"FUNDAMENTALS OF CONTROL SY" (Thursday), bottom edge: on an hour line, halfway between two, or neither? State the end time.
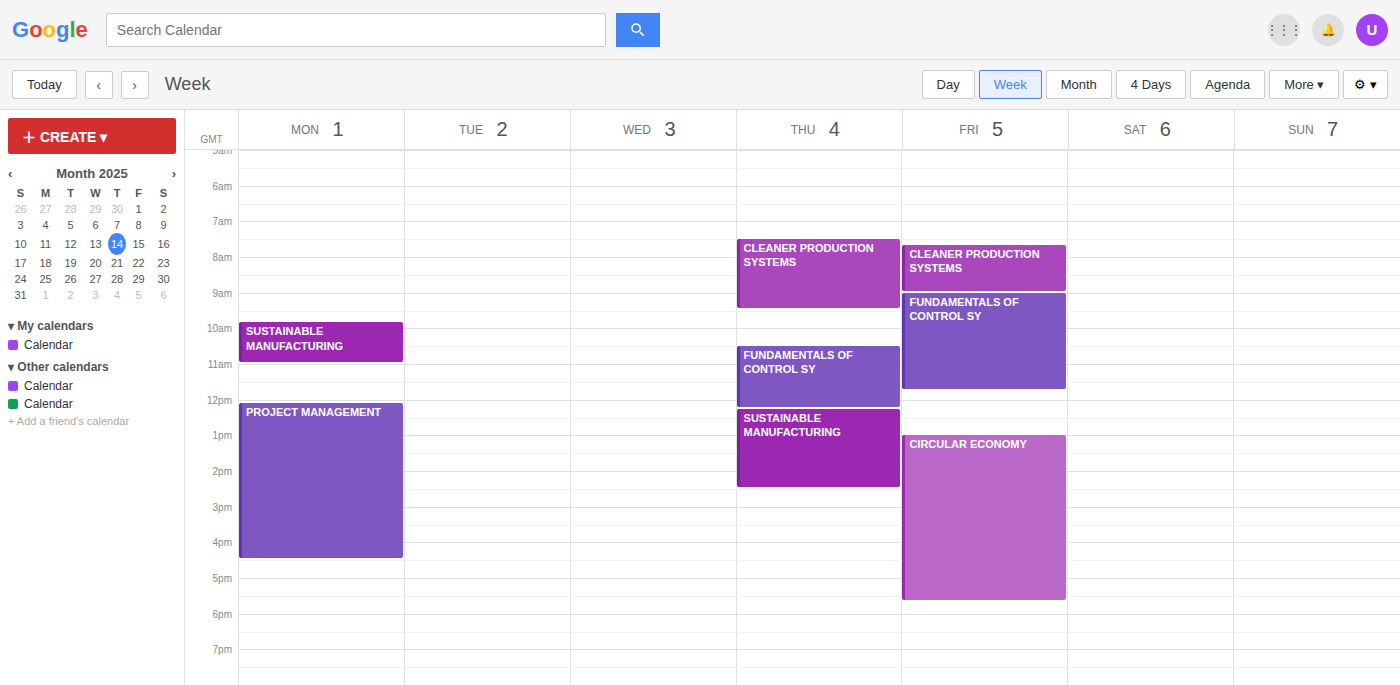
12:15 PM -- neither: a quarter of the way from the 12 PM line to the 1 PM line.